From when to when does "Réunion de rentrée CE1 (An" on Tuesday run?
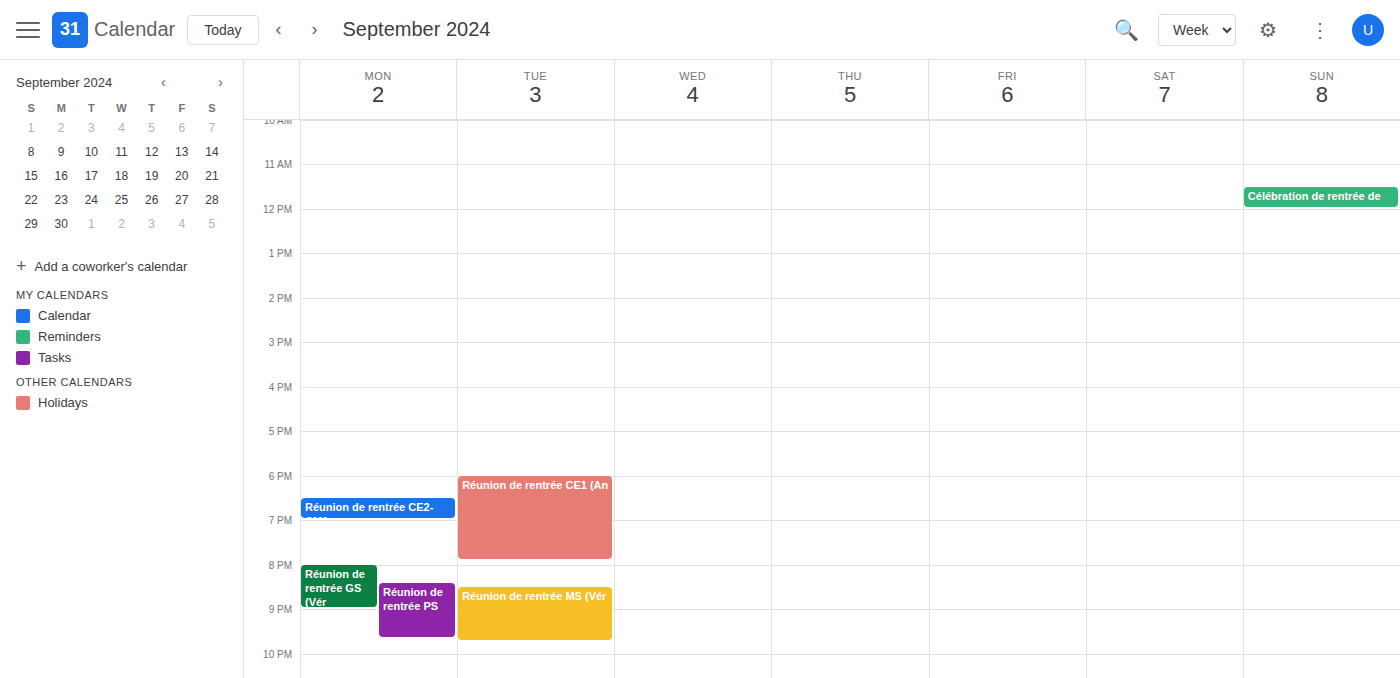
6:00 PM to 7:55 PM